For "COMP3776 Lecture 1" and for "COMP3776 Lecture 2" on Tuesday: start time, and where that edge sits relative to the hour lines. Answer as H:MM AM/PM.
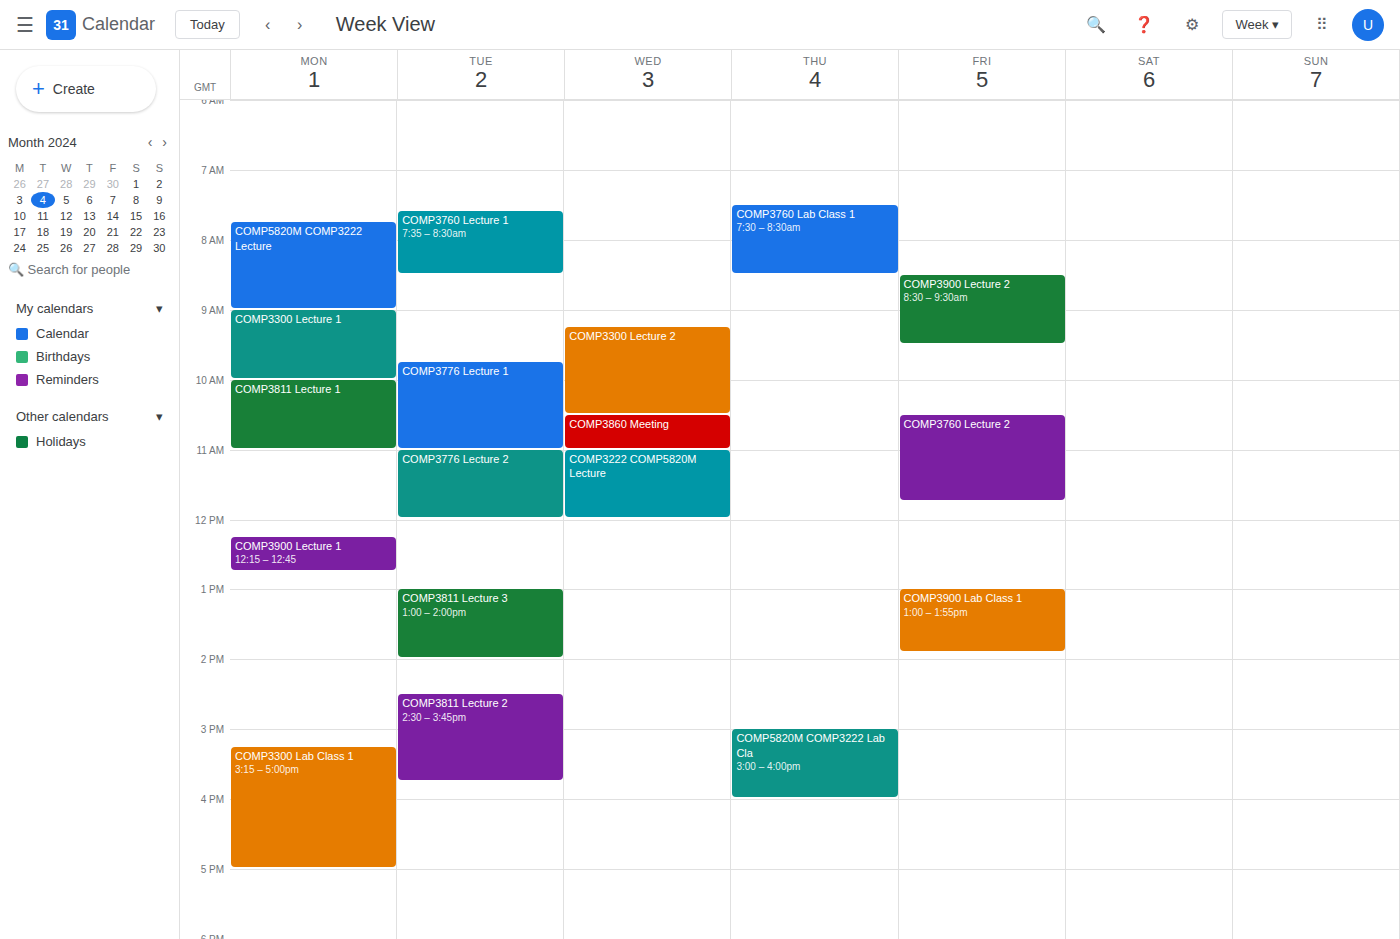
"COMP3776 Lecture 1": 9:45 AM, neither: three quarters of the way from the 9 AM line to the 10 AM line. "COMP3776 Lecture 2": 11:00 AM, exactly on the 11 AM line.